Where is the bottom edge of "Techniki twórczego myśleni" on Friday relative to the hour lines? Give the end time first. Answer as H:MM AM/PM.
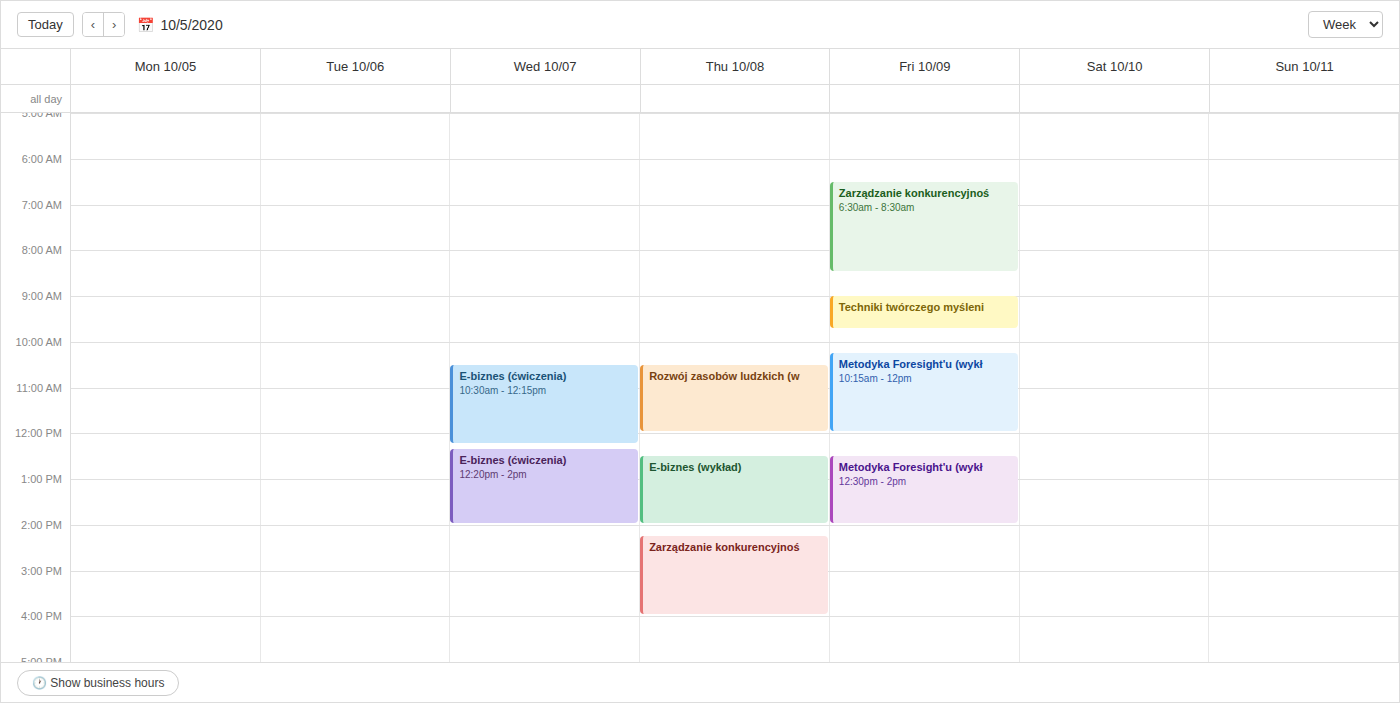
9:45 AM -- neither: three quarters of the way from the 9 AM line to the 10 AM line.